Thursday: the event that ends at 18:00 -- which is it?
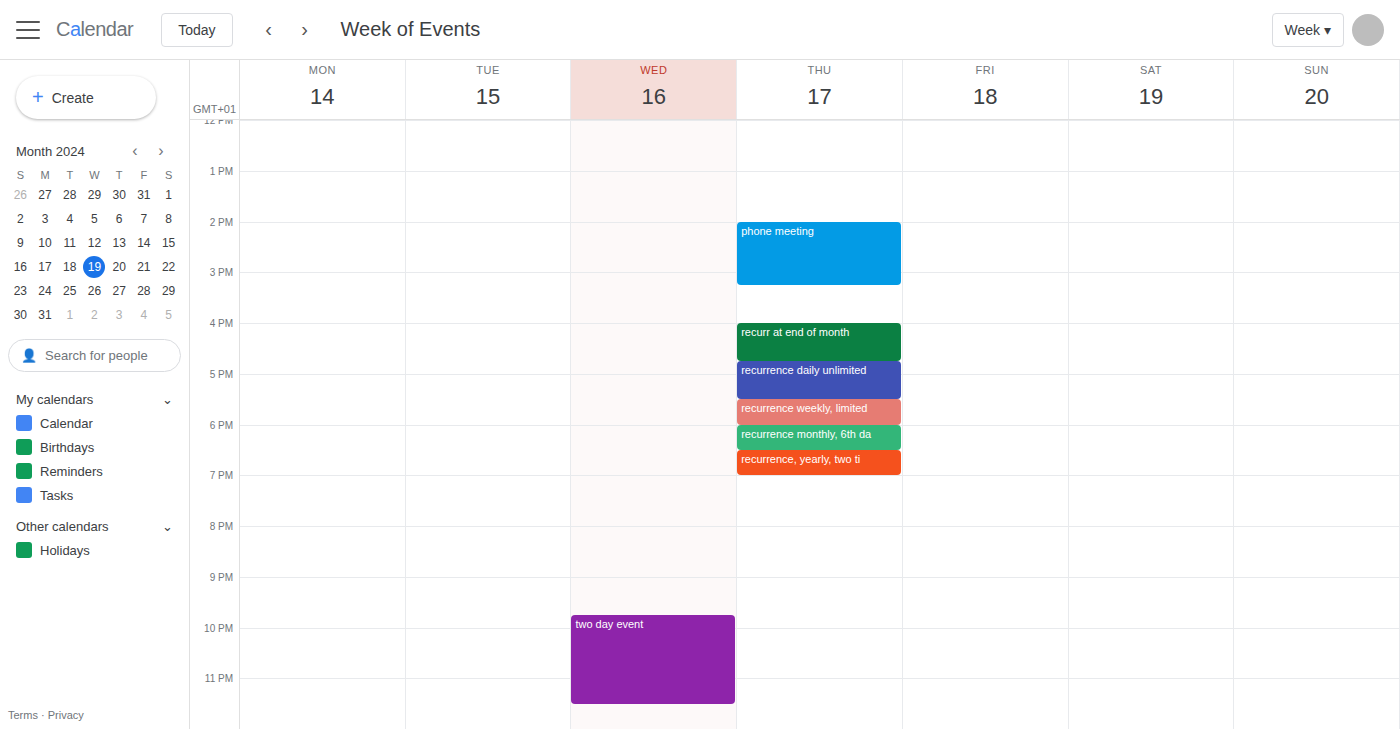
"recurrence weekly, limited"